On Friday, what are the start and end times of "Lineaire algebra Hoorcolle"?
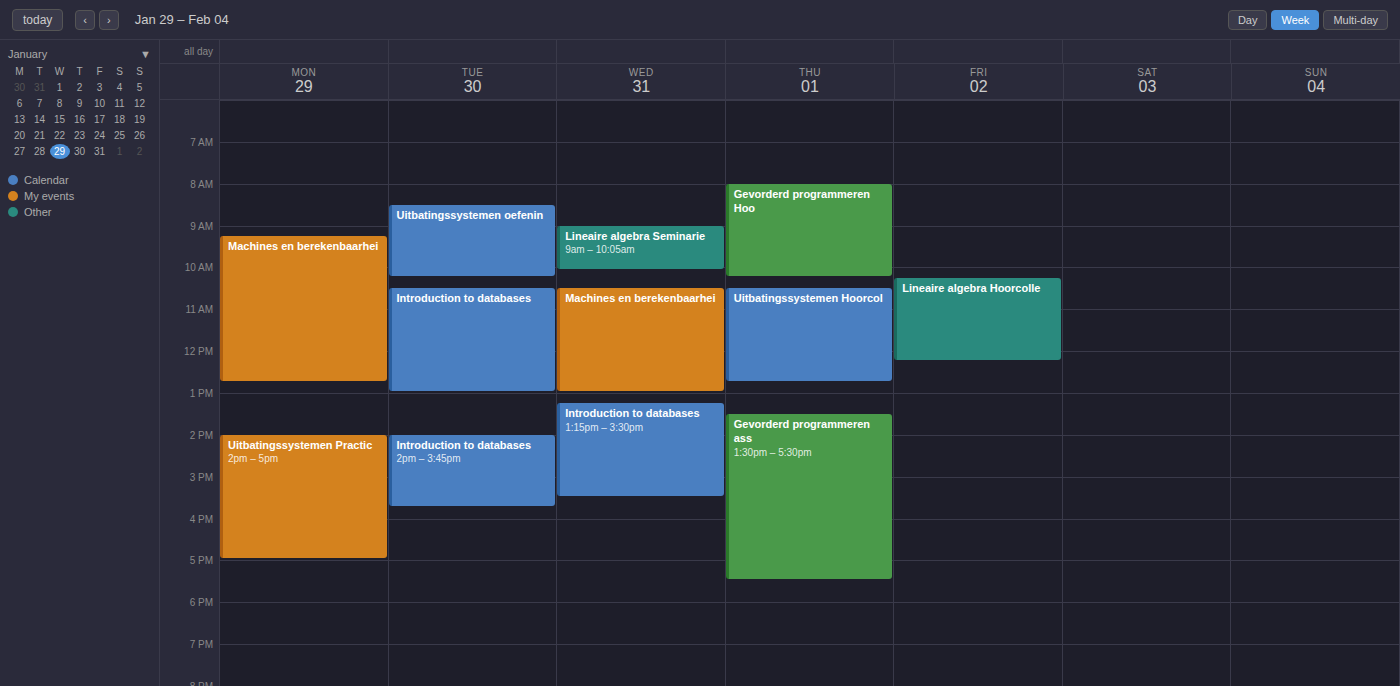
10:15 AM to 12:15 PM